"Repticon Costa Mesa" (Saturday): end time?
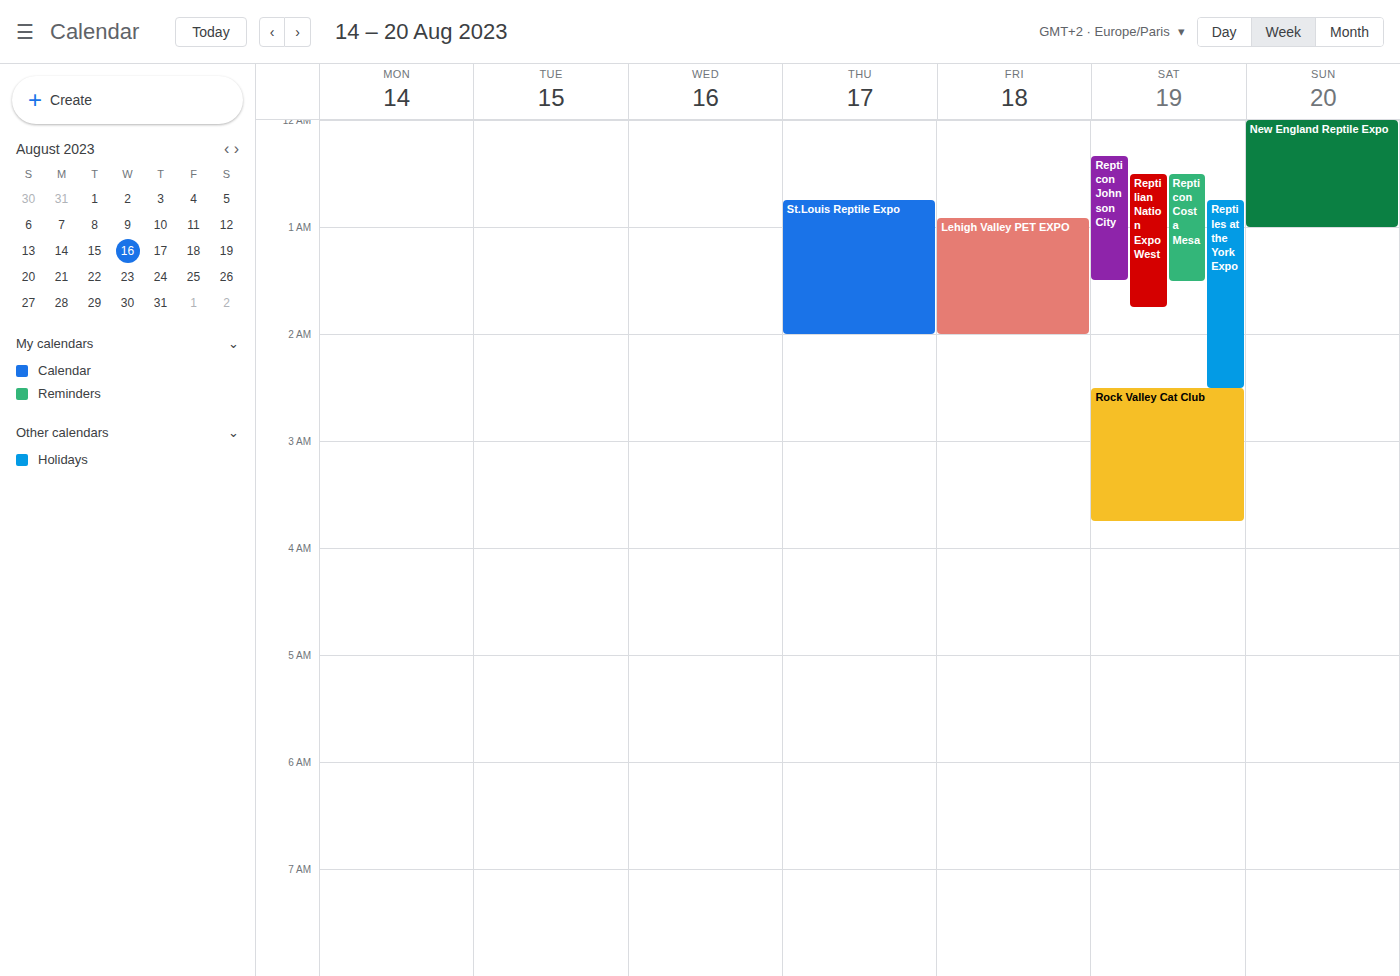
1:30 AM